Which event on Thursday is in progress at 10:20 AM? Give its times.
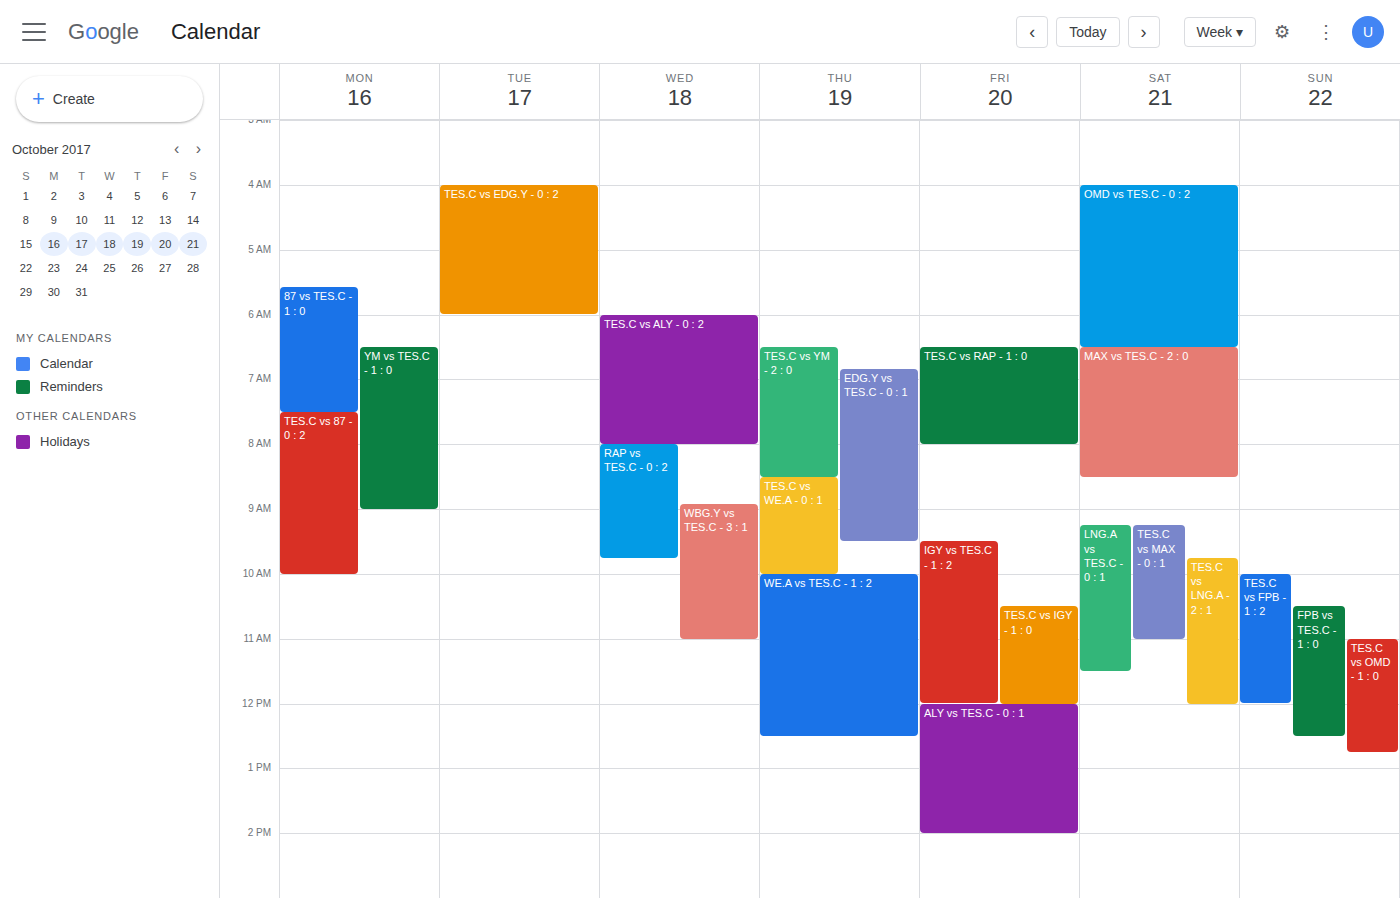
"WE.A vs TES.C - 1 : 2", 10:00 AM to 12:30 PM